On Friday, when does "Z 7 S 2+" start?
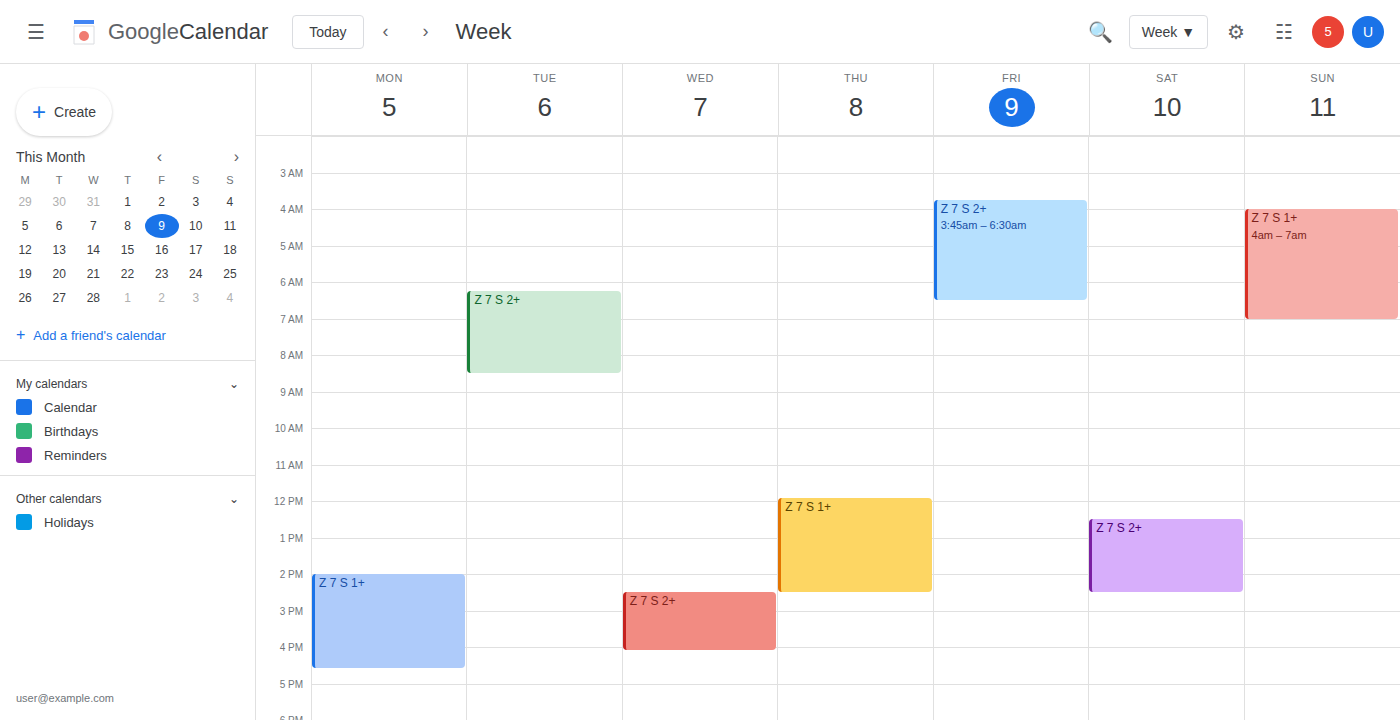
3:45 AM